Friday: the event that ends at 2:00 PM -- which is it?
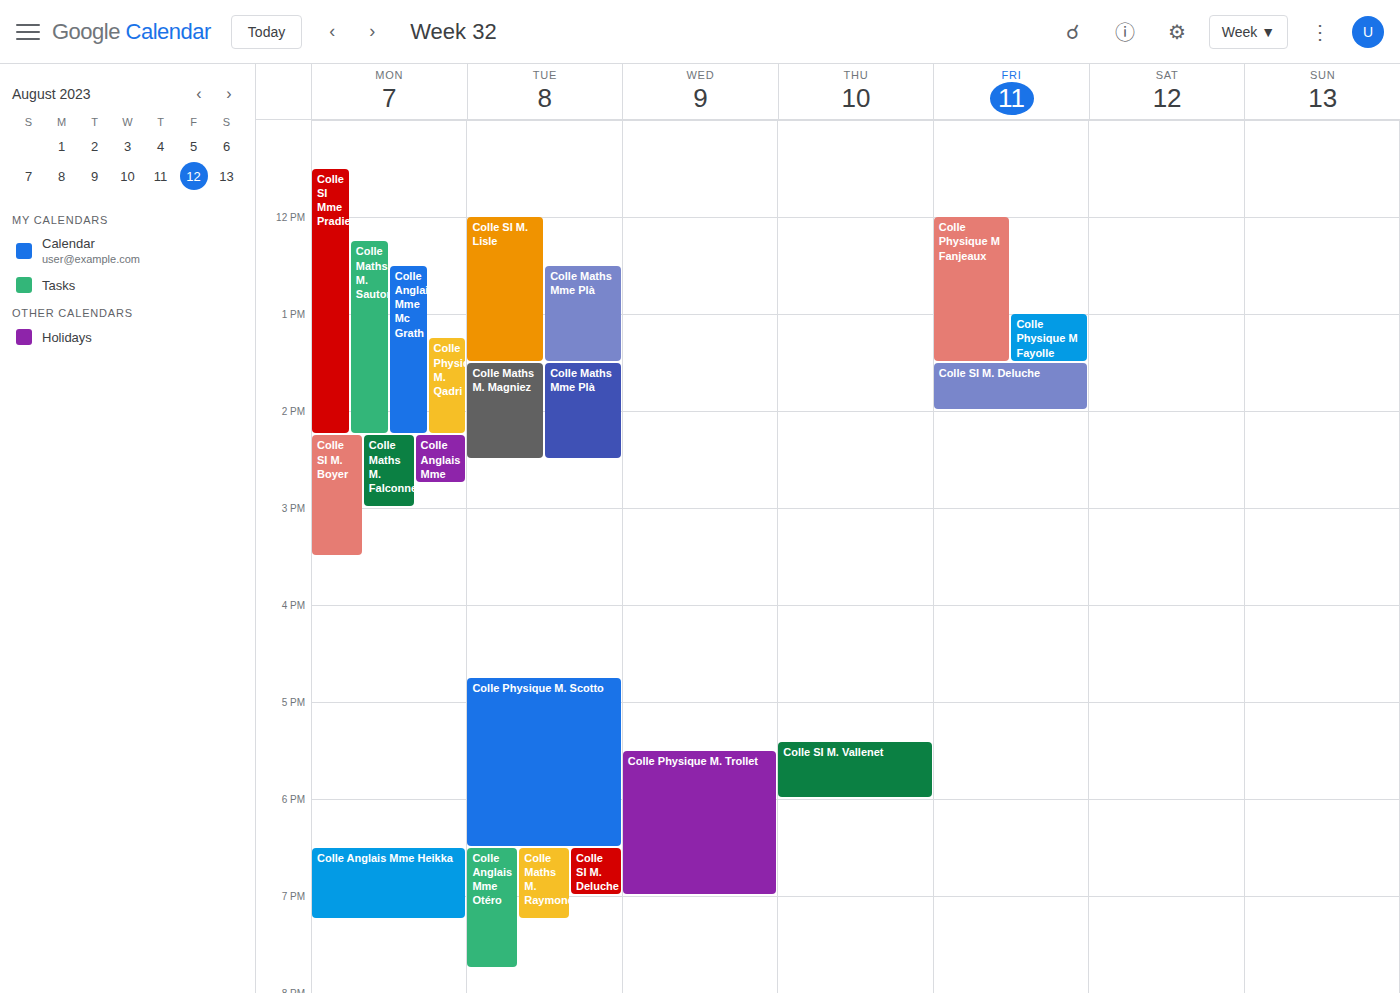
"Colle SI M. Deluche"